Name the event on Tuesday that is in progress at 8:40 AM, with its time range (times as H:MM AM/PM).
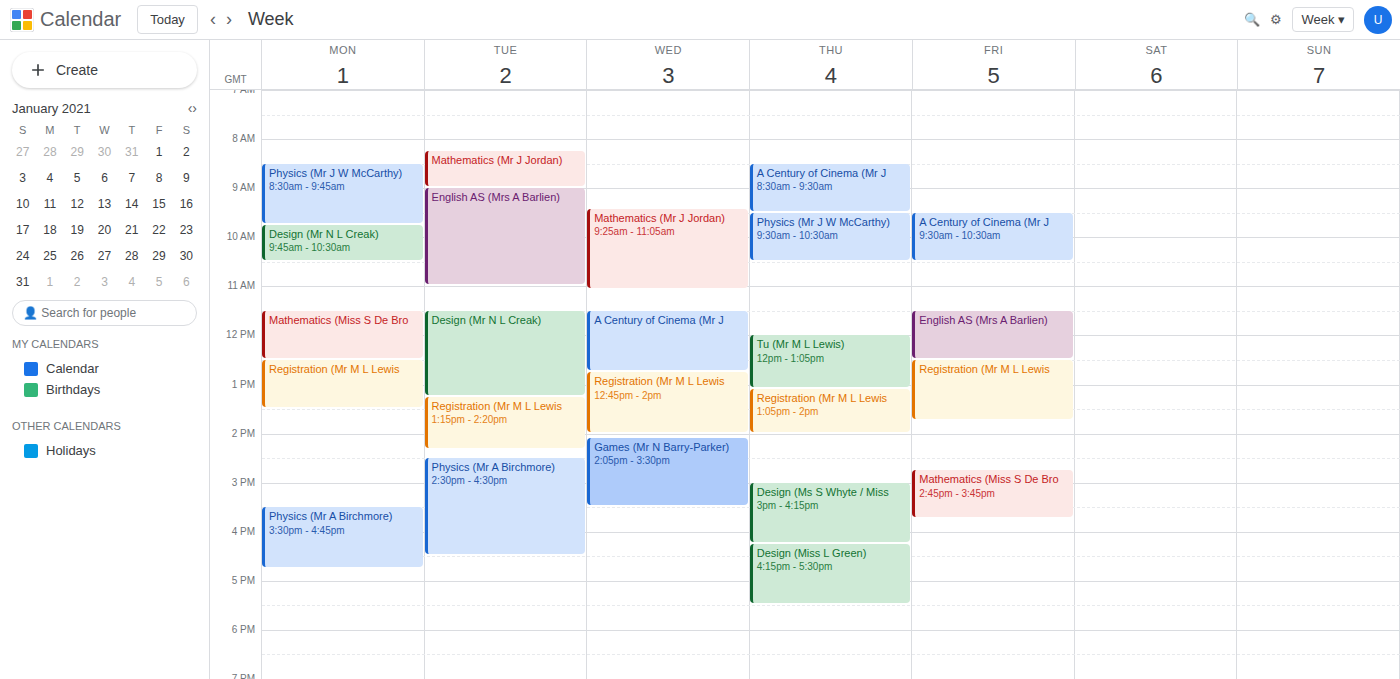
"Mathematics (Mr J Jordan)", 8:15 AM to 9:00 AM